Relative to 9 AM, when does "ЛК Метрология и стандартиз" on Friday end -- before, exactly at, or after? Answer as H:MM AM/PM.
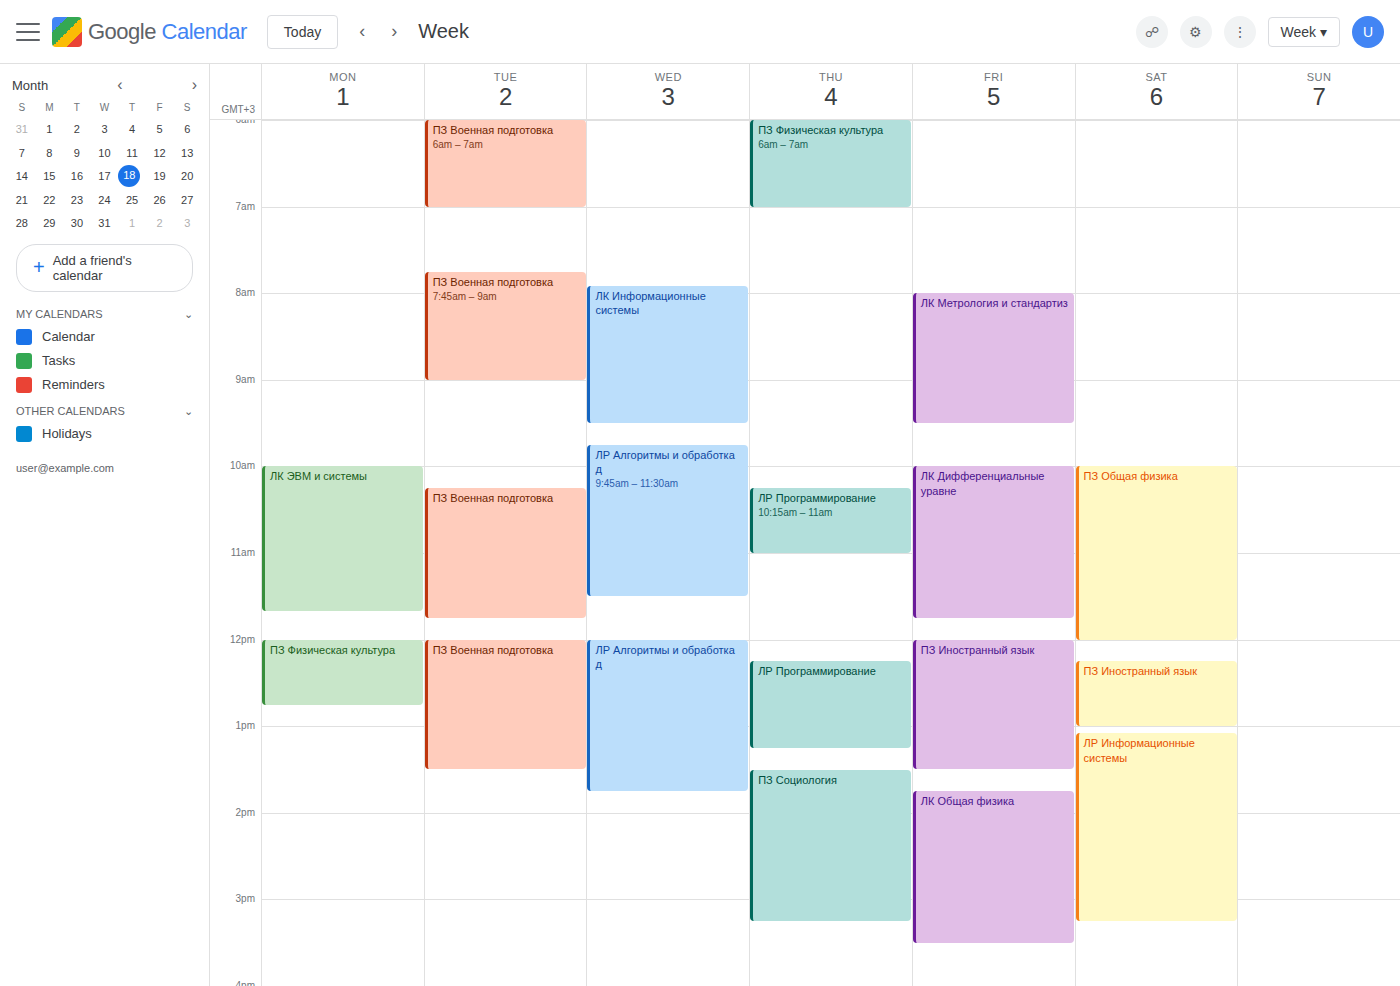
9:30 AM -- after 9 AM, 30 minutes below the 9 AM line.